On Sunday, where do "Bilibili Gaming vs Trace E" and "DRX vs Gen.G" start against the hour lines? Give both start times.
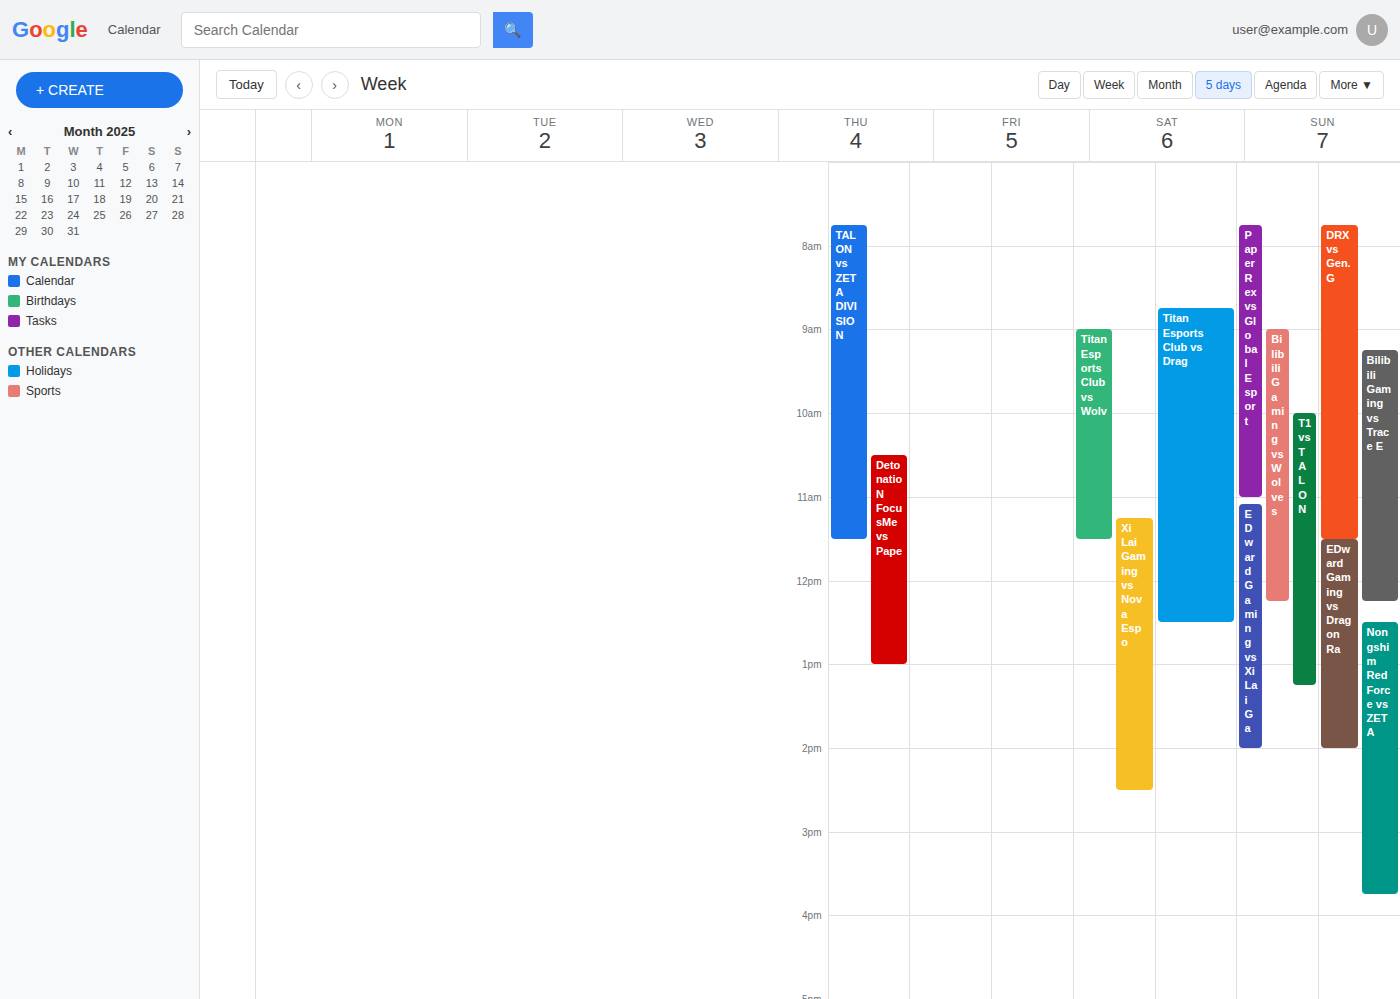
"Bilibili Gaming vs Trace E": 9:15 AM, neither: a quarter of the way from the 9 AM line to the 10 AM line. "DRX vs Gen.G": 7:45 AM, neither: three quarters of the way from the 7 AM line to the 8 AM line.